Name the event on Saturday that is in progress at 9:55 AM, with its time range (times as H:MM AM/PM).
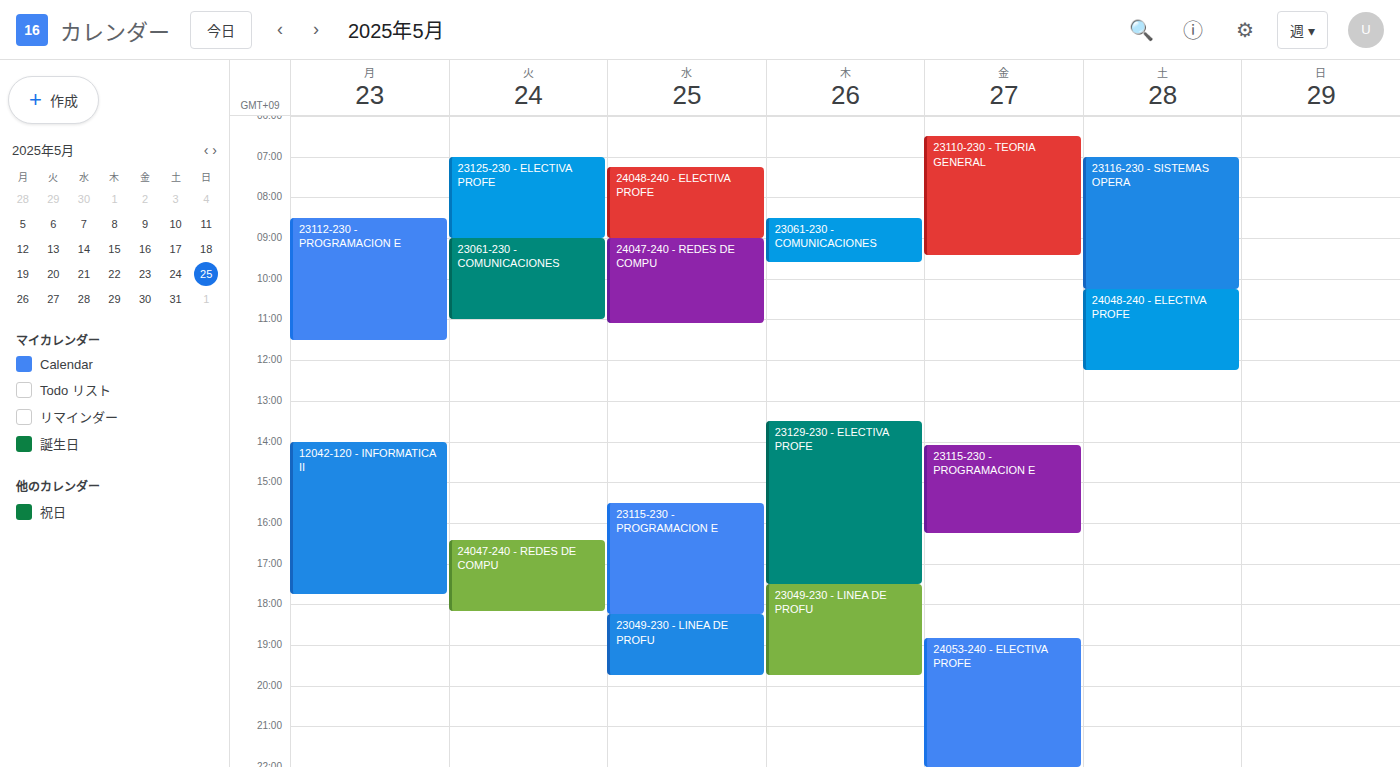
"23116-230 - SISTEMAS OPERA", 7:00 AM to 10:15 AM